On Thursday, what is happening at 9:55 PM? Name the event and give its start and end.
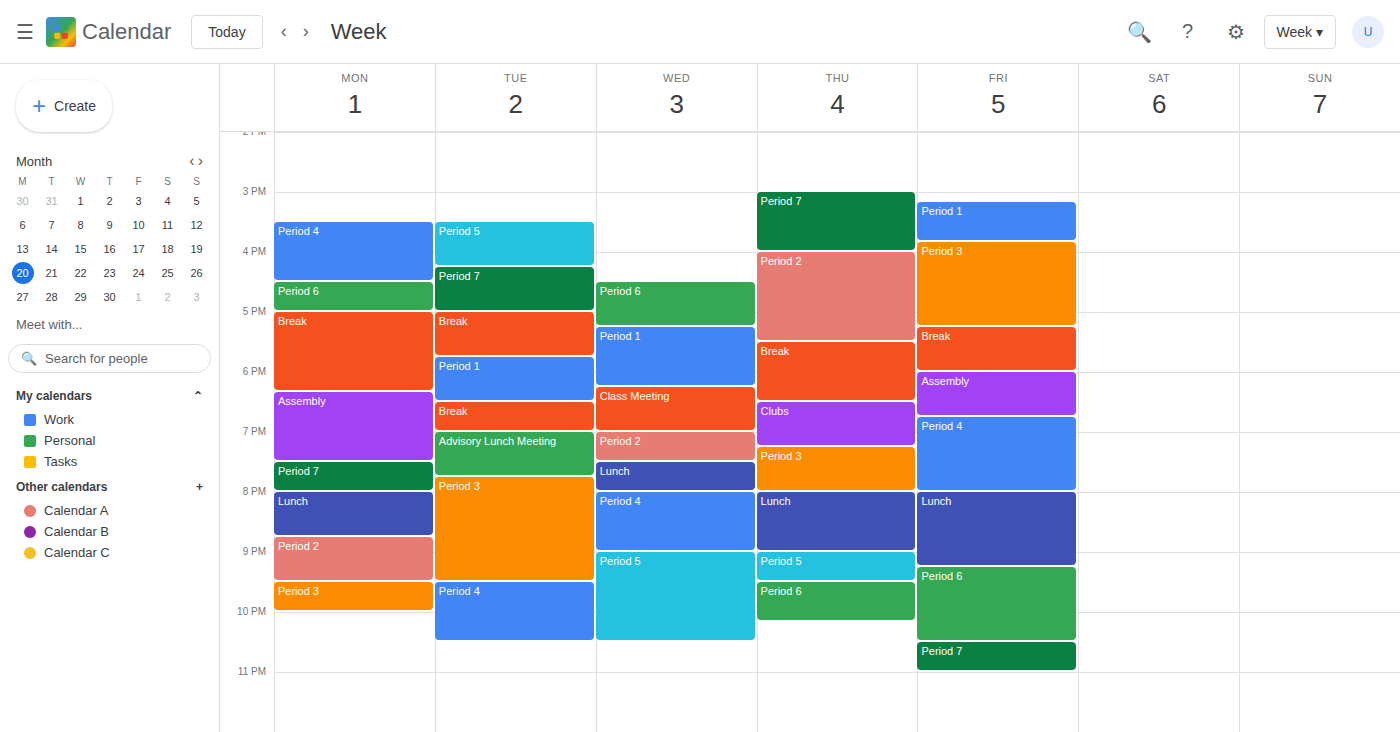
"Period 6", 9:30 PM to 10:10 PM